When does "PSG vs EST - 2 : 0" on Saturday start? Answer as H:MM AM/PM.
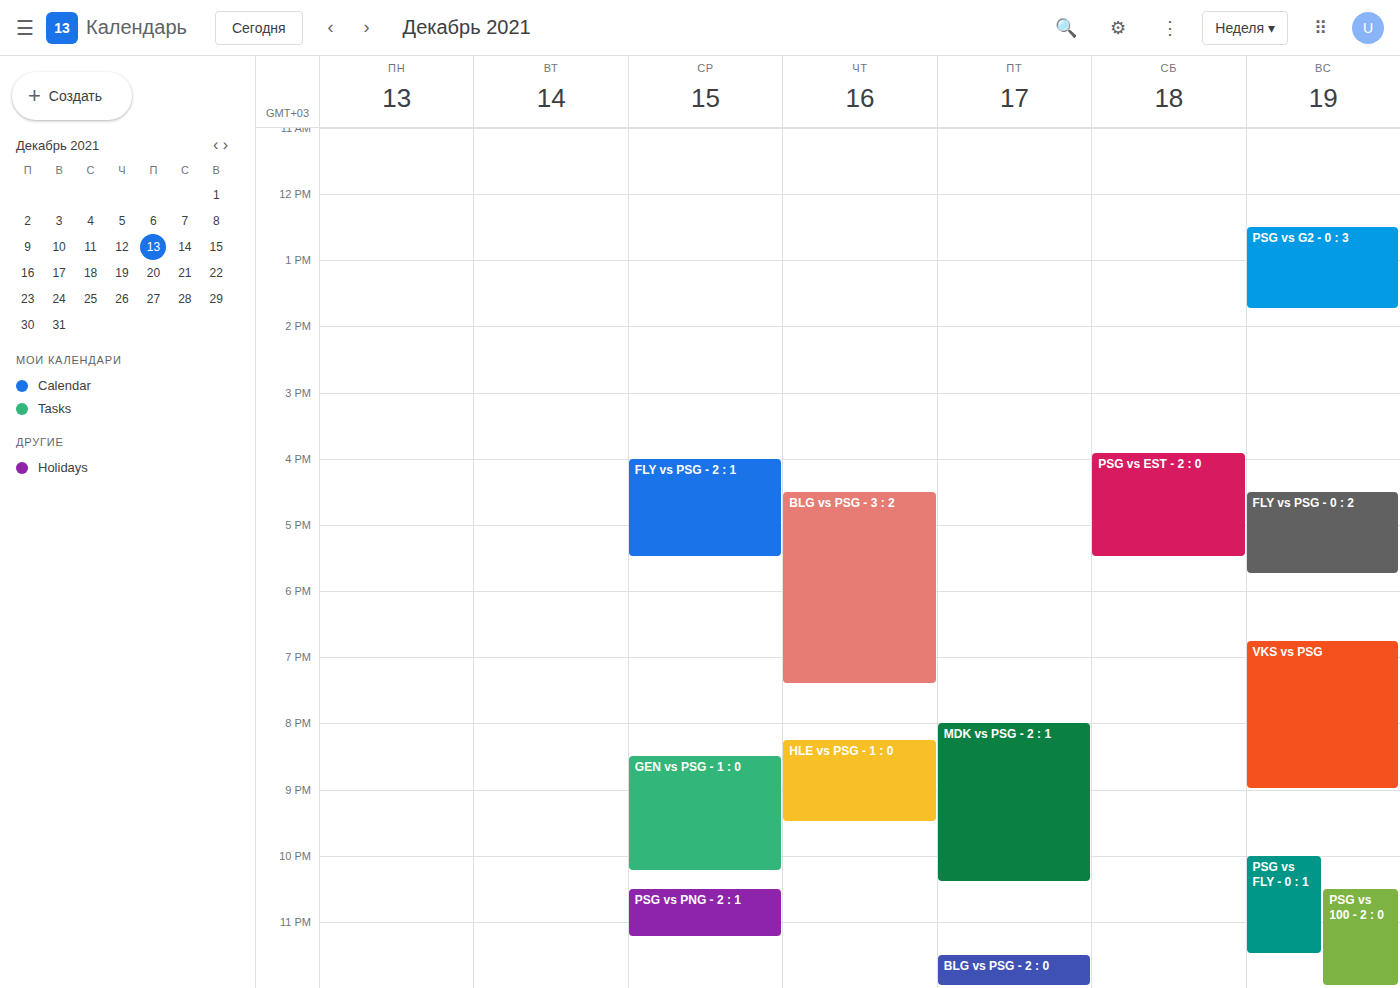
3:55 PM